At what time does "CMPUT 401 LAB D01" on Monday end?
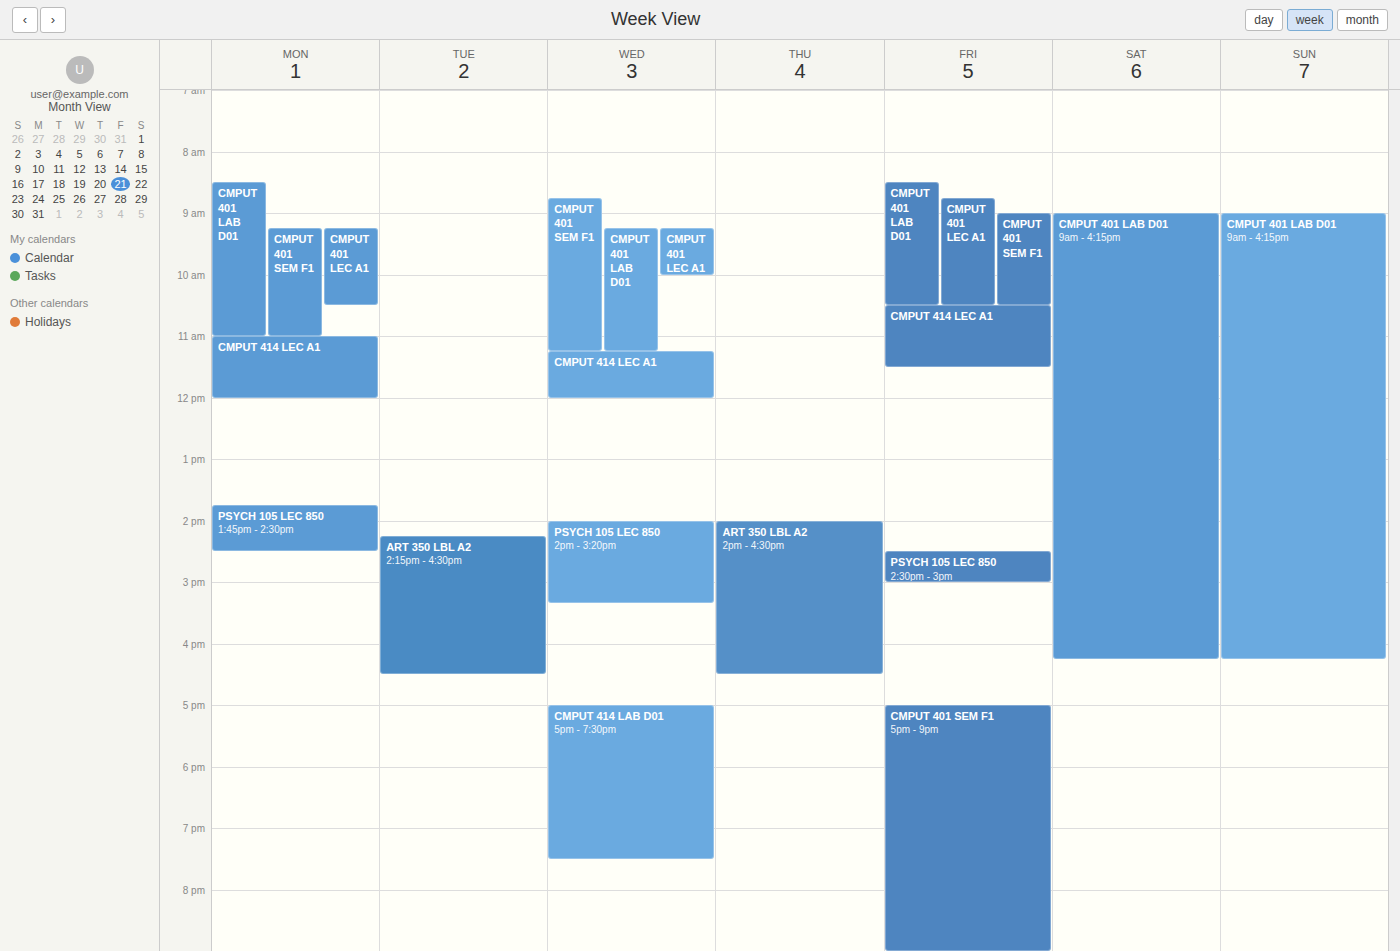
11:00 AM